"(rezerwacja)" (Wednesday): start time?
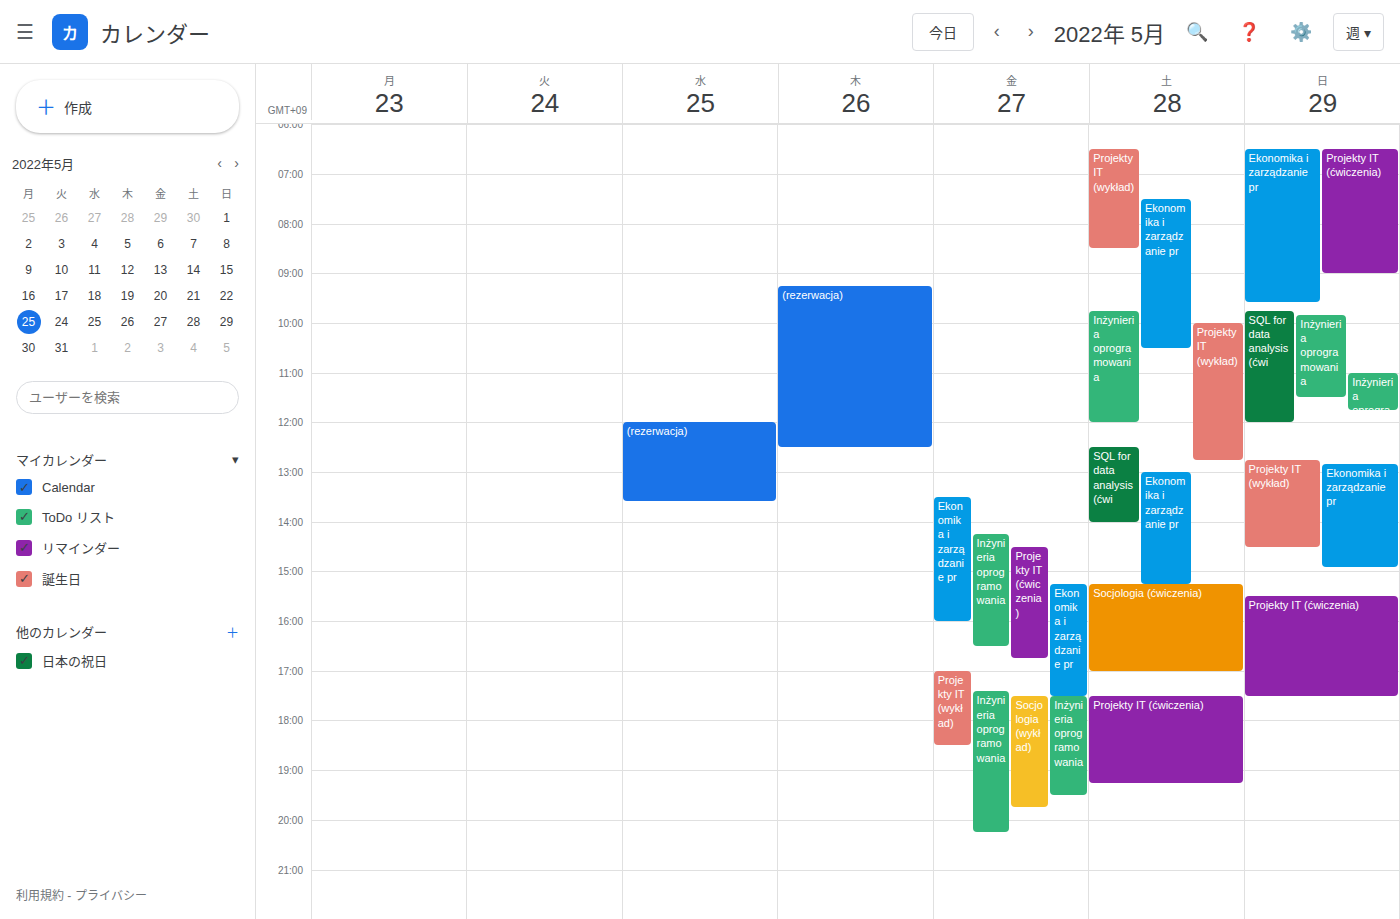
12:00 PM